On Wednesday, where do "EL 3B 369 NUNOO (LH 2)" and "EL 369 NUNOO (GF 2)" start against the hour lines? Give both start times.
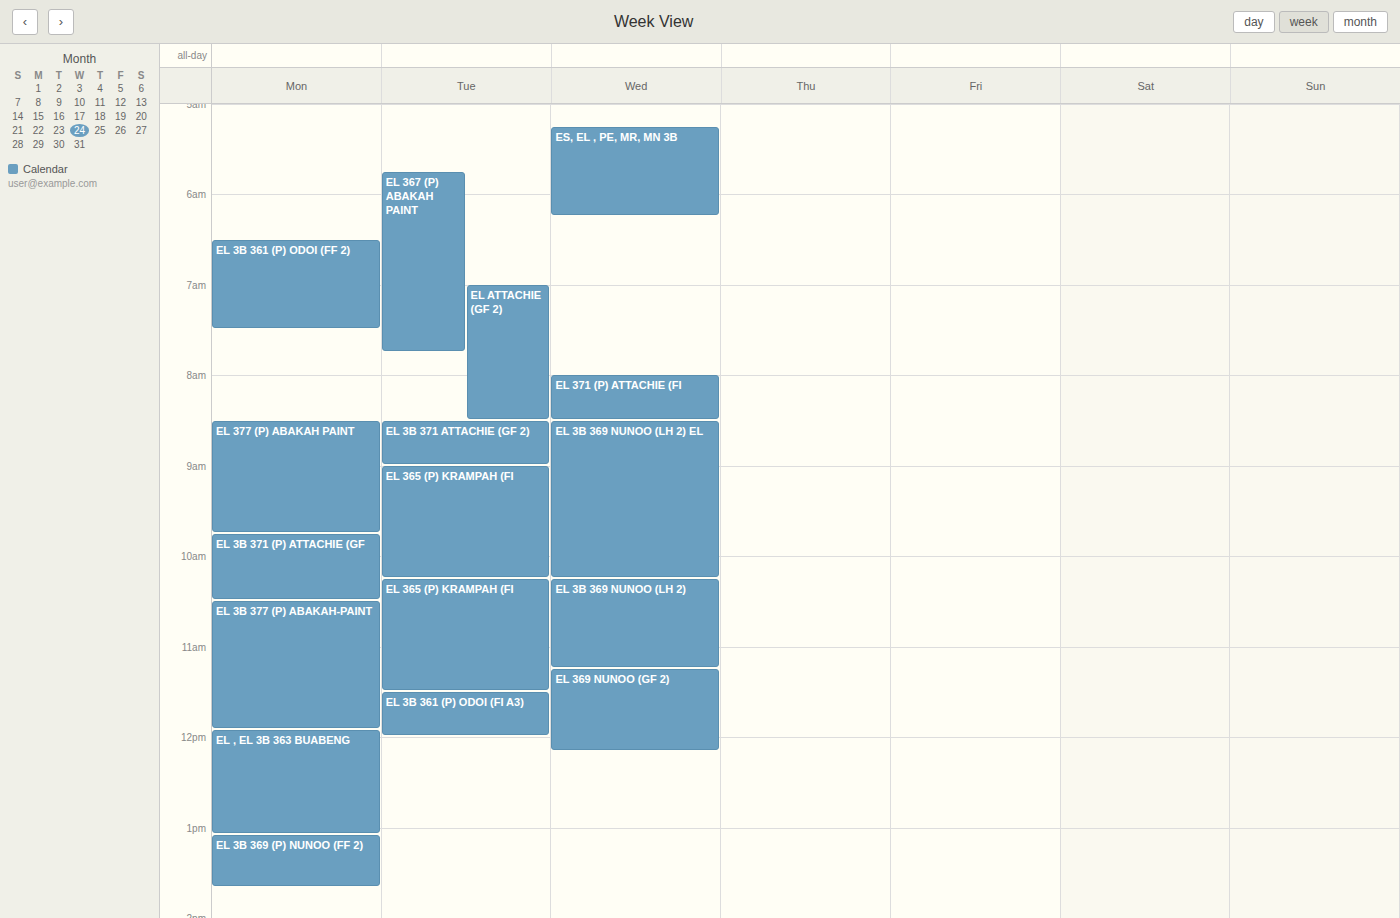
"EL 3B 369 NUNOO (LH 2)": 10:15 AM, neither: a quarter of the way from the 10 AM line to the 11 AM line. "EL 369 NUNOO (GF 2)": 11:15 AM, neither: a quarter of the way from the 11 AM line to the 12 PM line.